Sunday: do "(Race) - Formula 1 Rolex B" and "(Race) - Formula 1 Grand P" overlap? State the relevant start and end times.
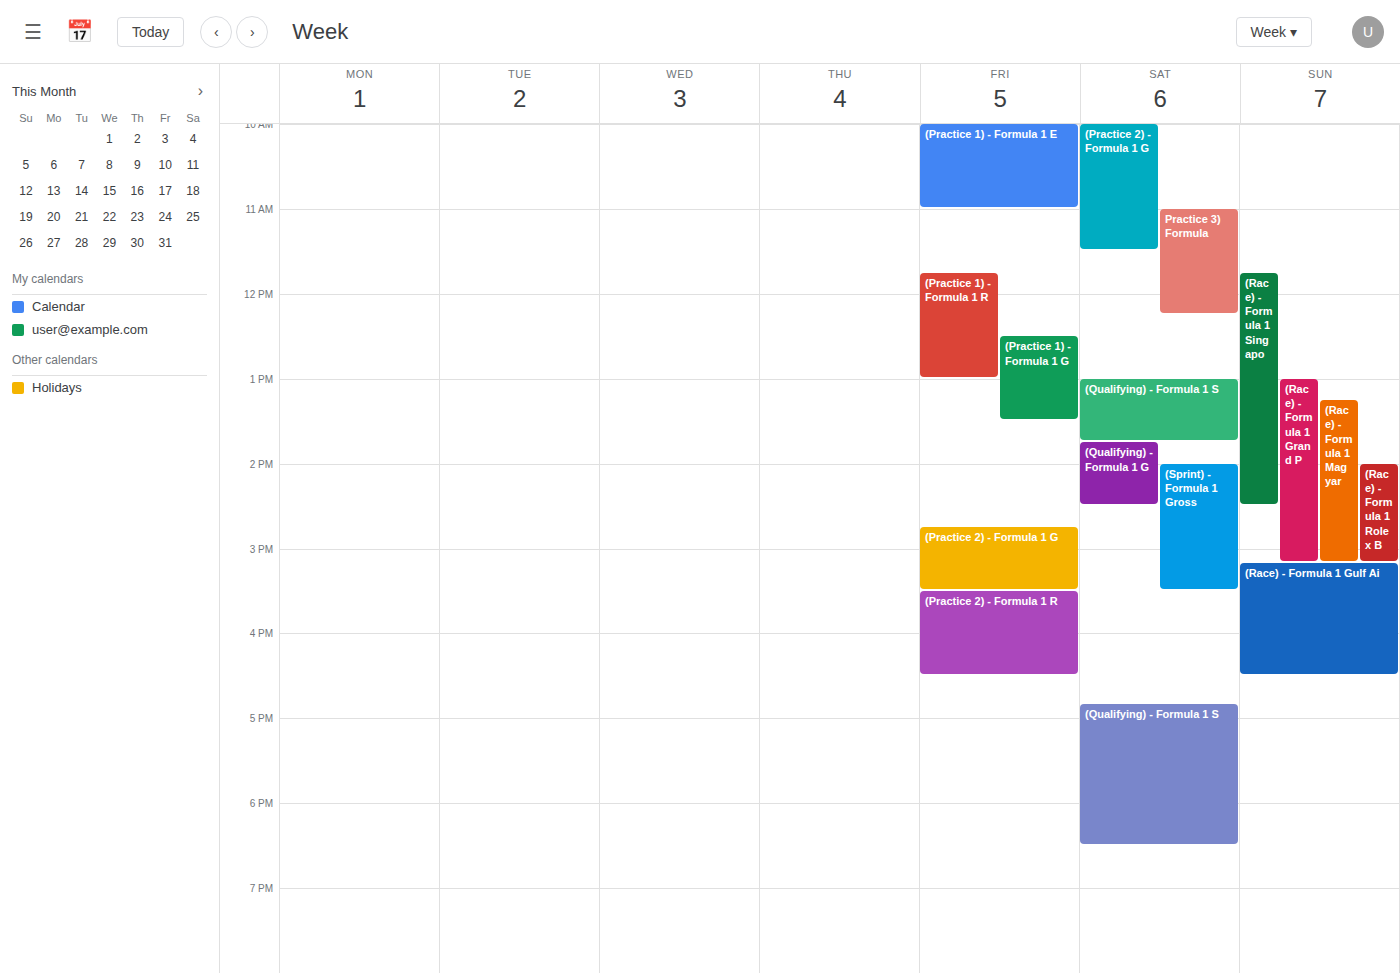
"(Race) - Formula 1 Rolex B" starts at 2:00 PM, before "(Race) - Formula 1 Grand P" ends at 3:10 PM -- they overlap.